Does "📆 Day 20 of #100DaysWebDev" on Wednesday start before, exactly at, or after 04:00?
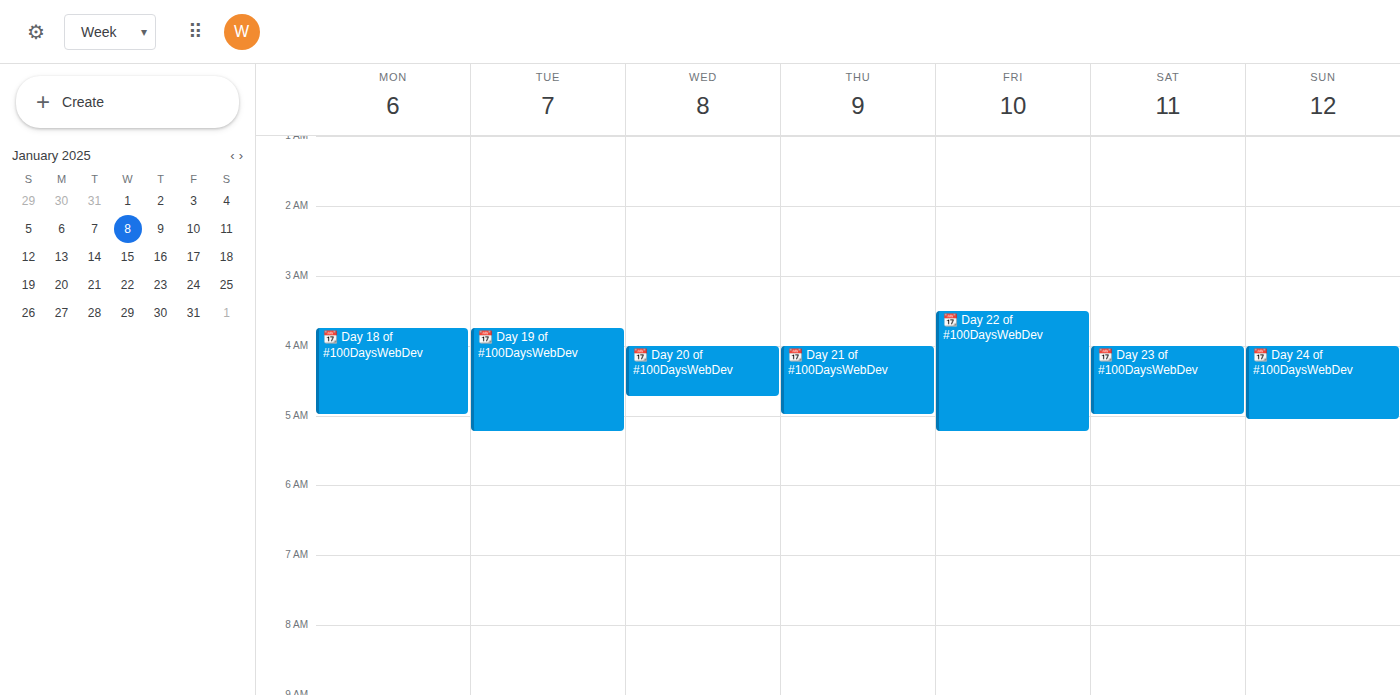
04:00 -- exactly at 04:00, on the 04:00 line.